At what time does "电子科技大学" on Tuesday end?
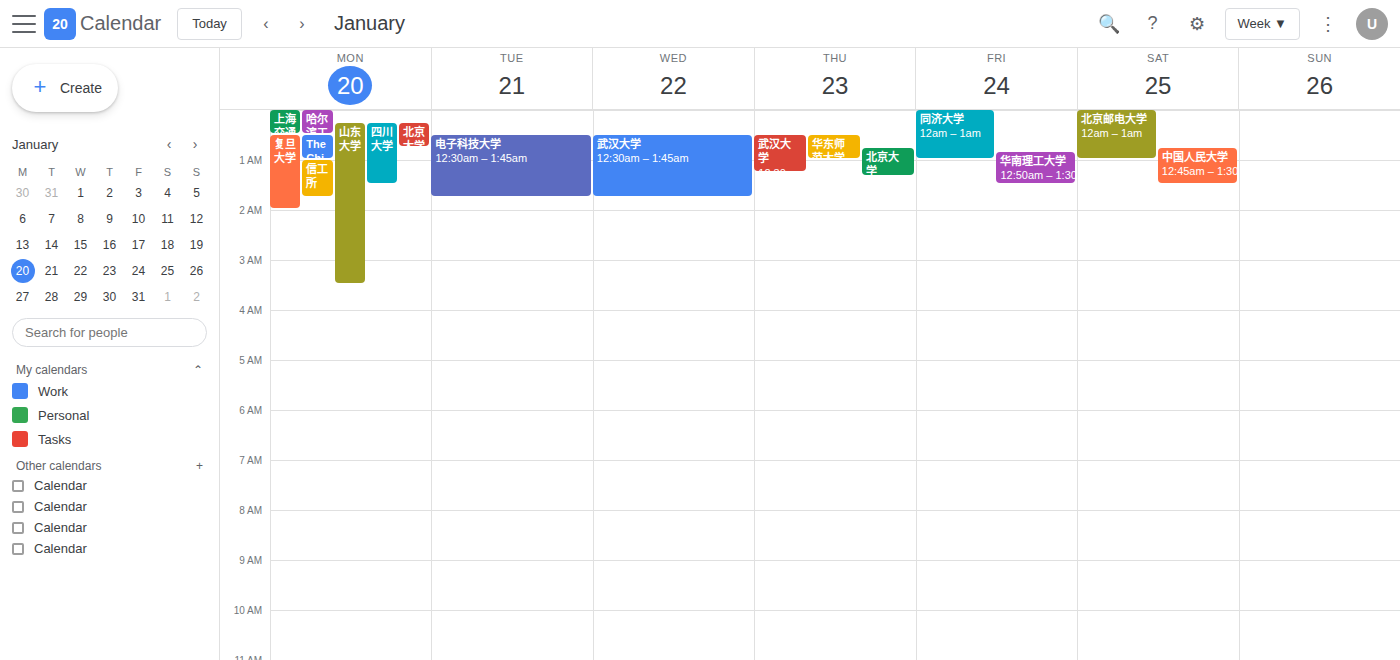
1:45 AM